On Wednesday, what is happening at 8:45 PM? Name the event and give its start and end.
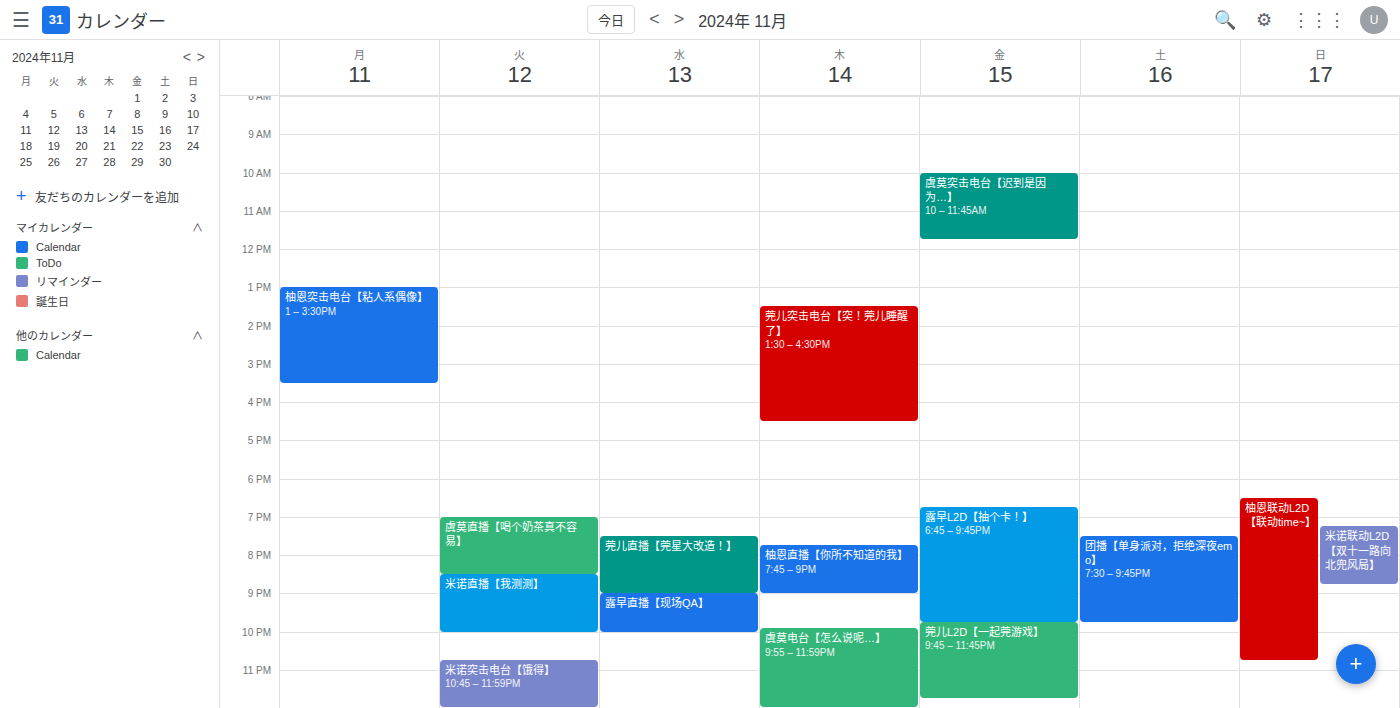
"莞儿直播【莞星大改造！】", 7:30 PM to 9:00 PM